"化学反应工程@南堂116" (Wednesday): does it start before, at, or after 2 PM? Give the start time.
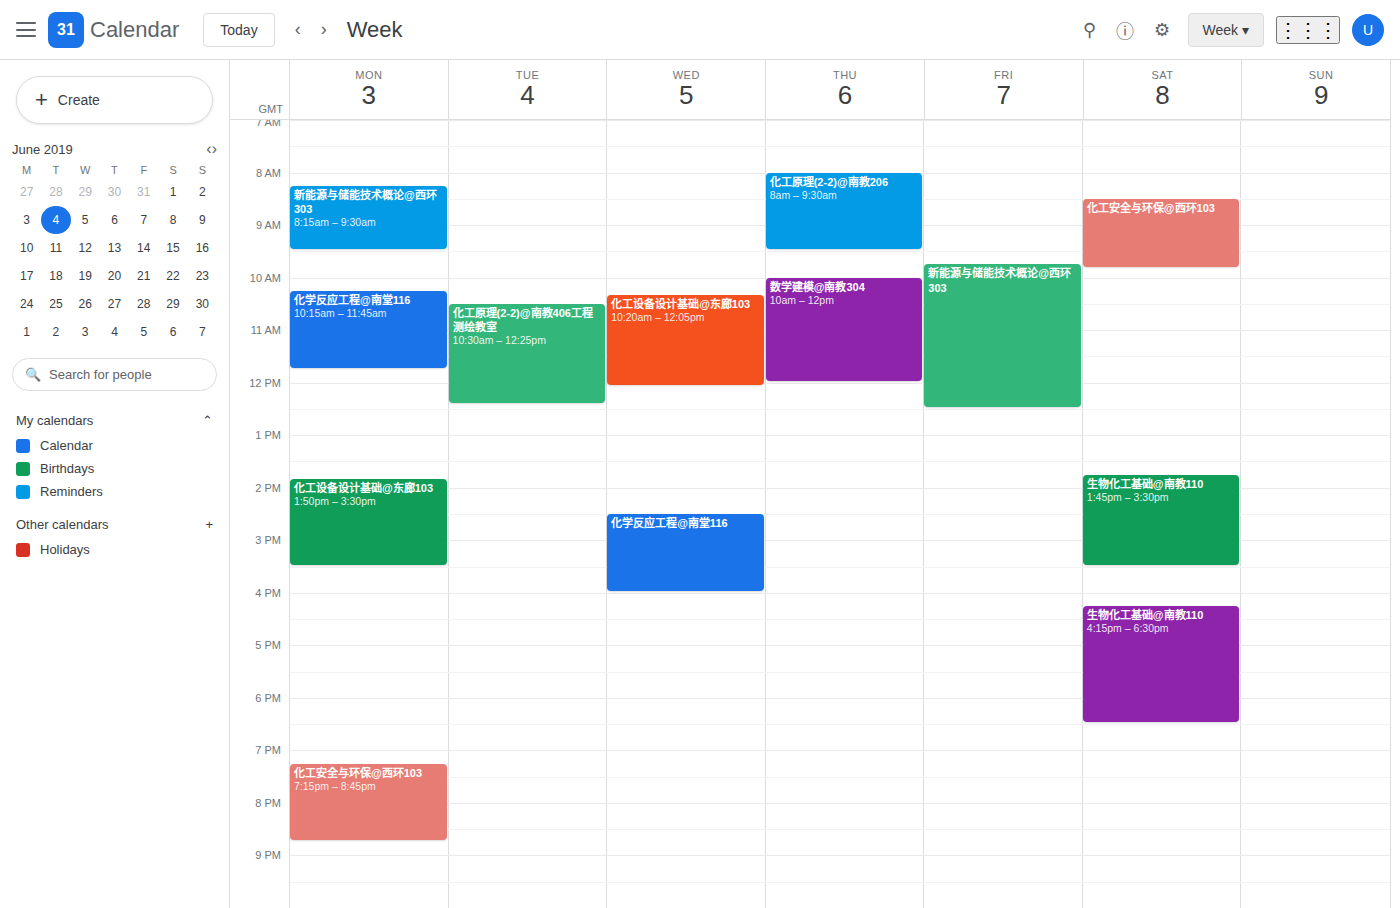
2:30 PM -- after 2 PM, 30 minutes below the 2 PM line.